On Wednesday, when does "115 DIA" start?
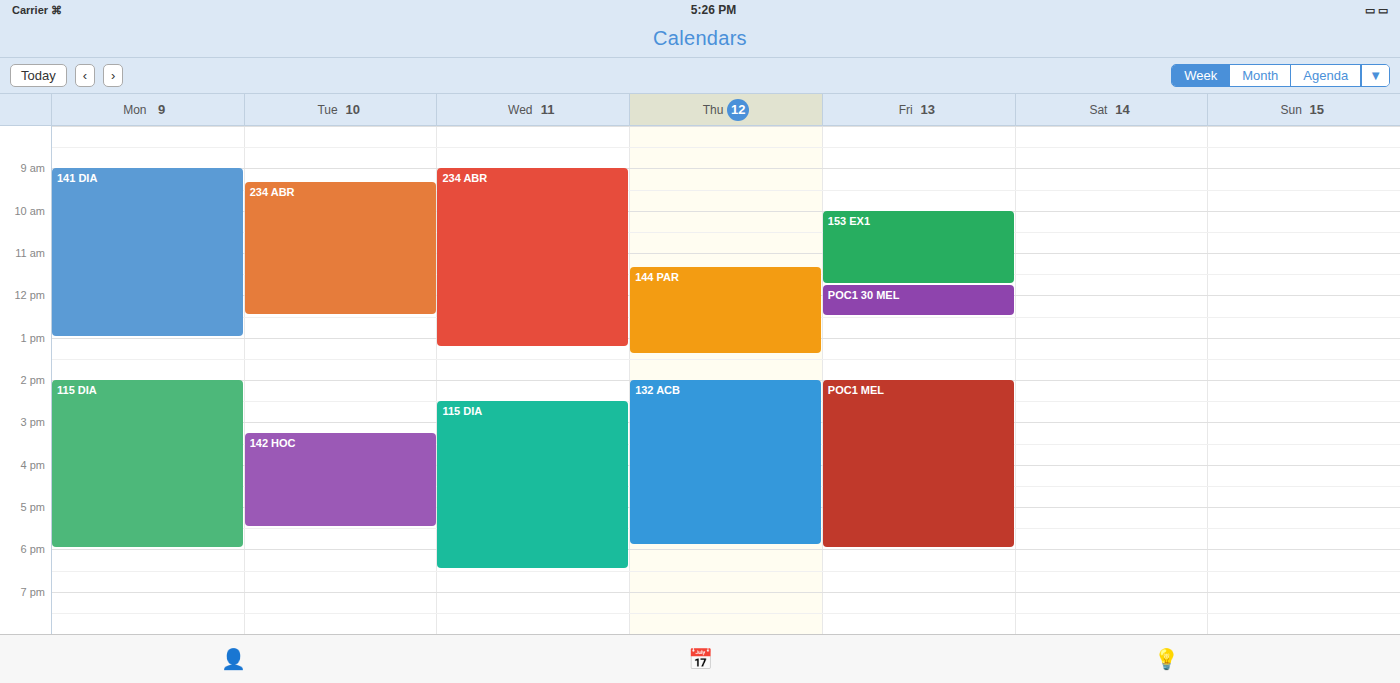
2:30 PM